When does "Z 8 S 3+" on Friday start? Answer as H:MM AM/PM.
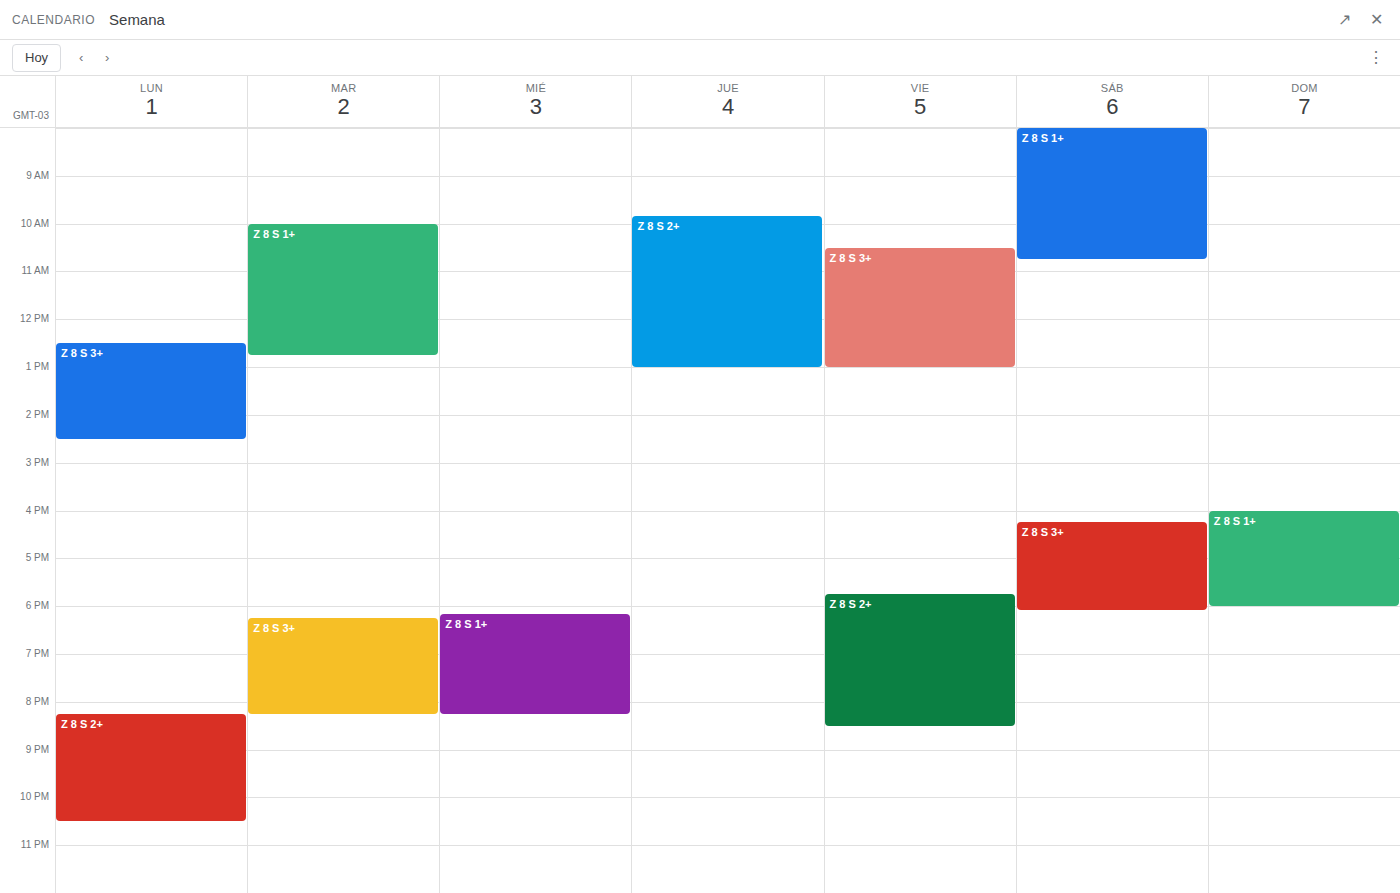
10:30 AM